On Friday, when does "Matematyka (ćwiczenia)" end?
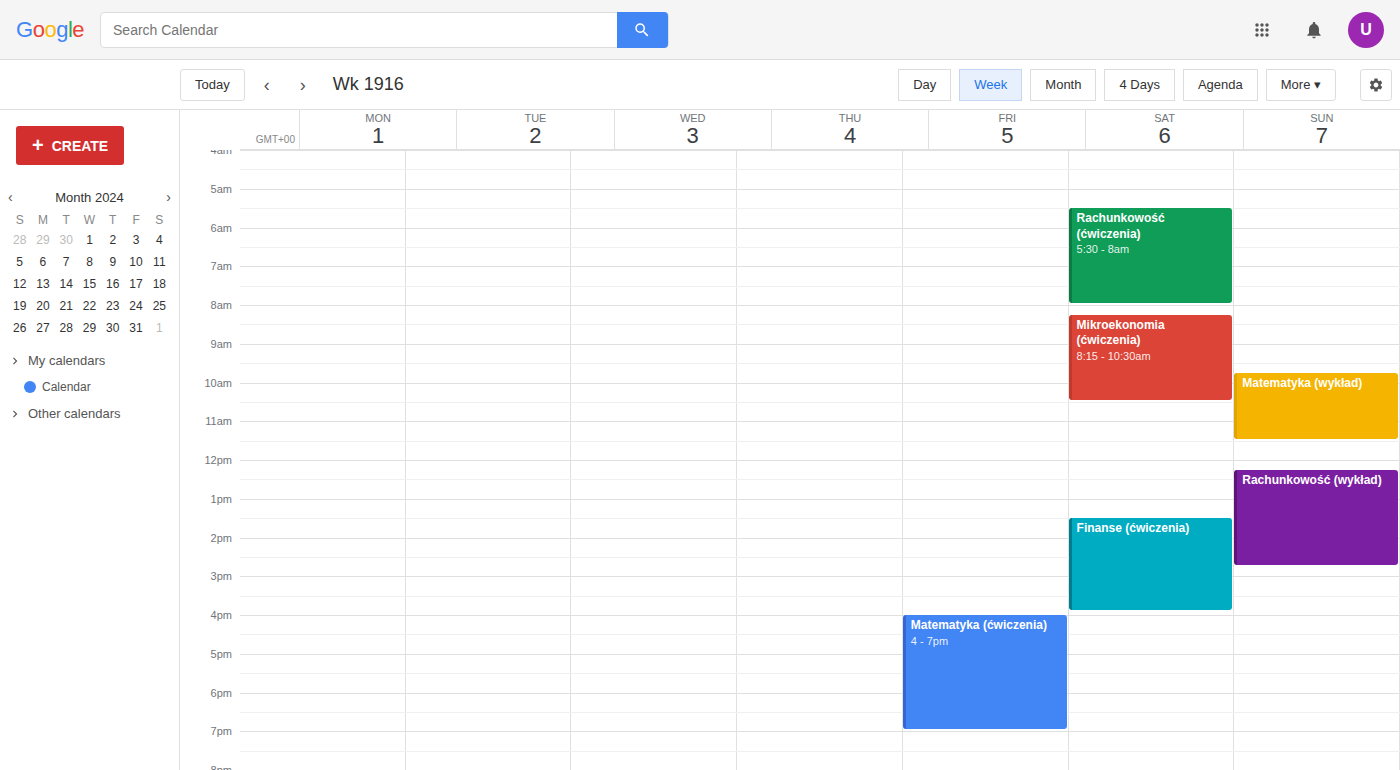
7:00 PM